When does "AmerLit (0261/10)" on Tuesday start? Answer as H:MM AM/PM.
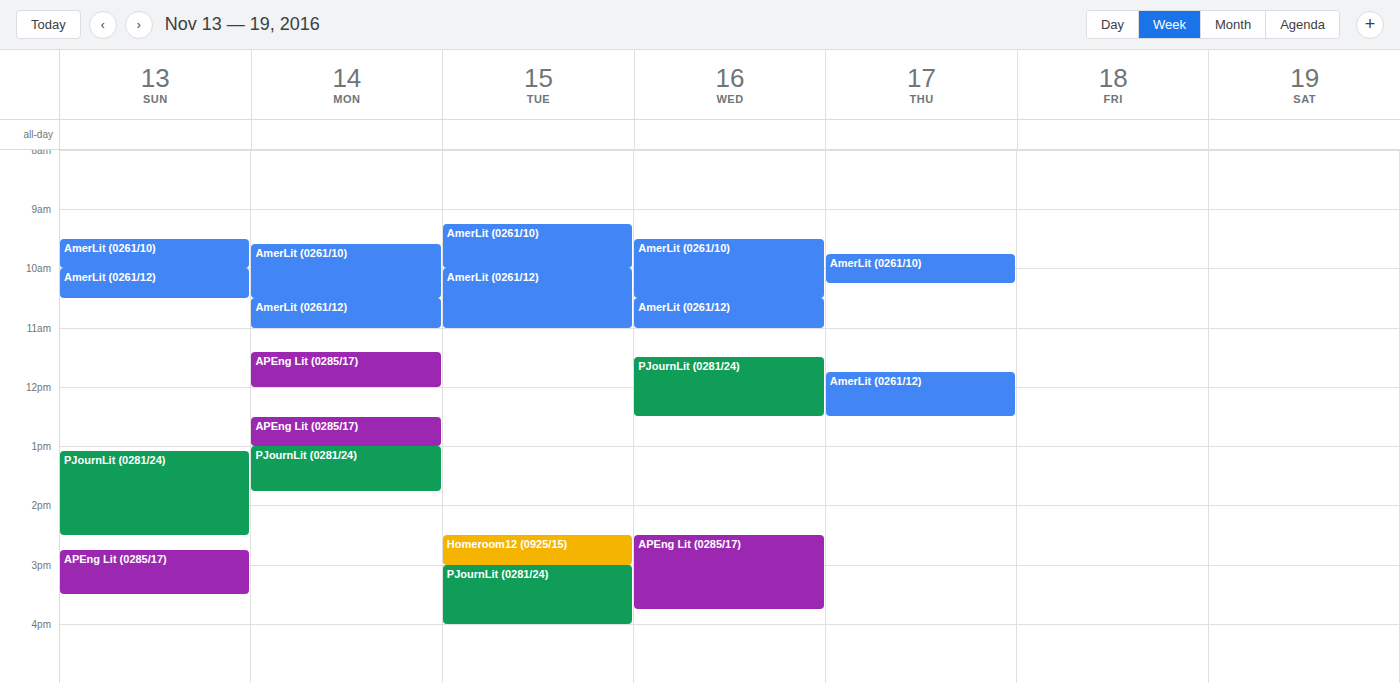
9:15 AM